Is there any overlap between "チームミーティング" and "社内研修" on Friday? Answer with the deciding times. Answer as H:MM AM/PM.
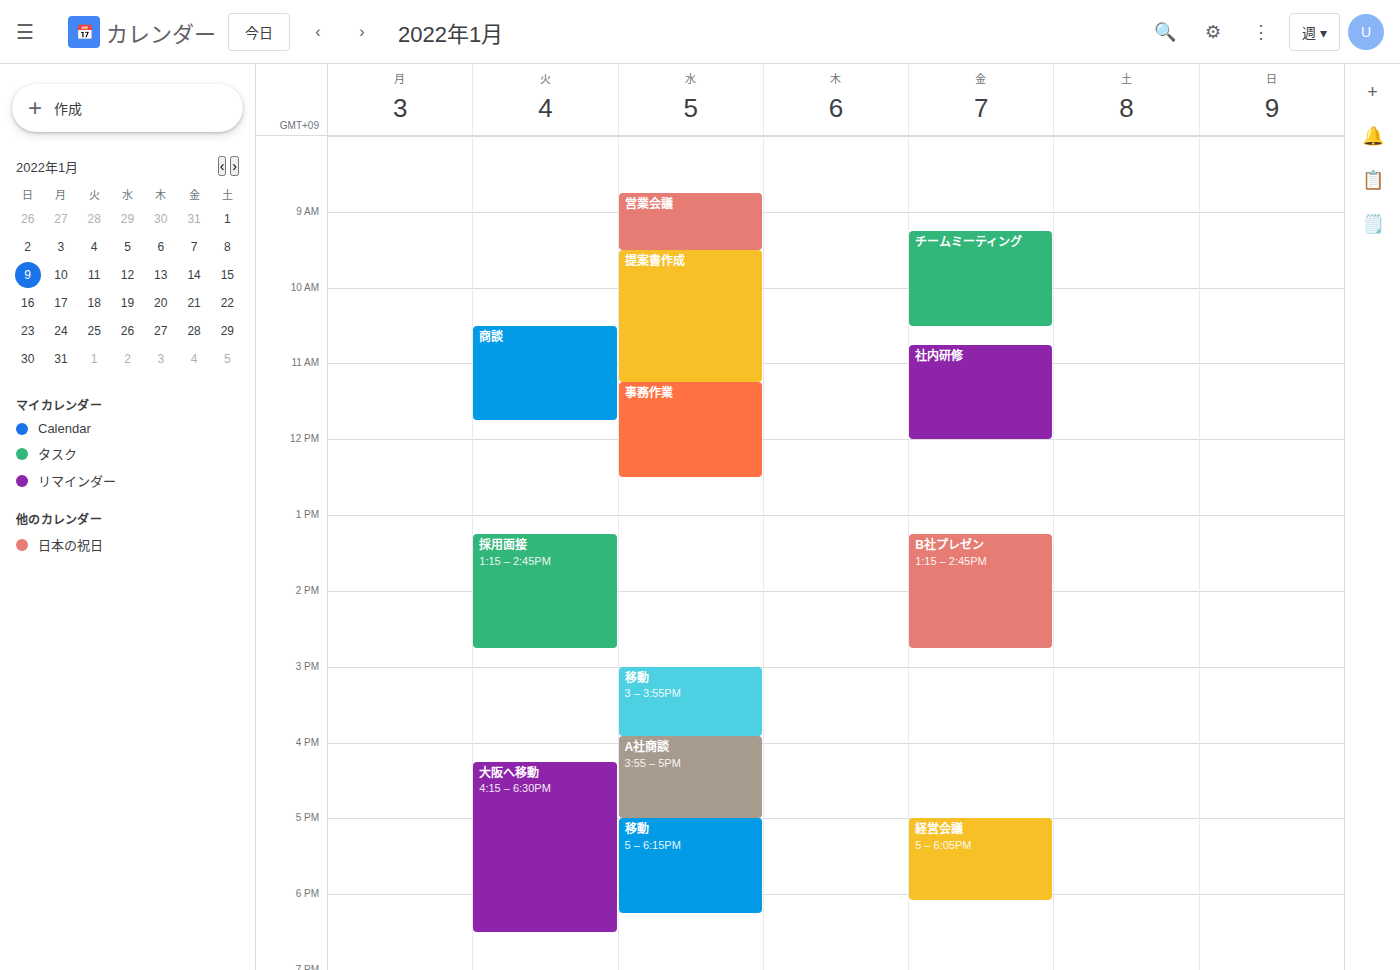
"チームミーティング" ends at 10:30 AM and "社内研修" starts at 10:45 AM -- no overlap.